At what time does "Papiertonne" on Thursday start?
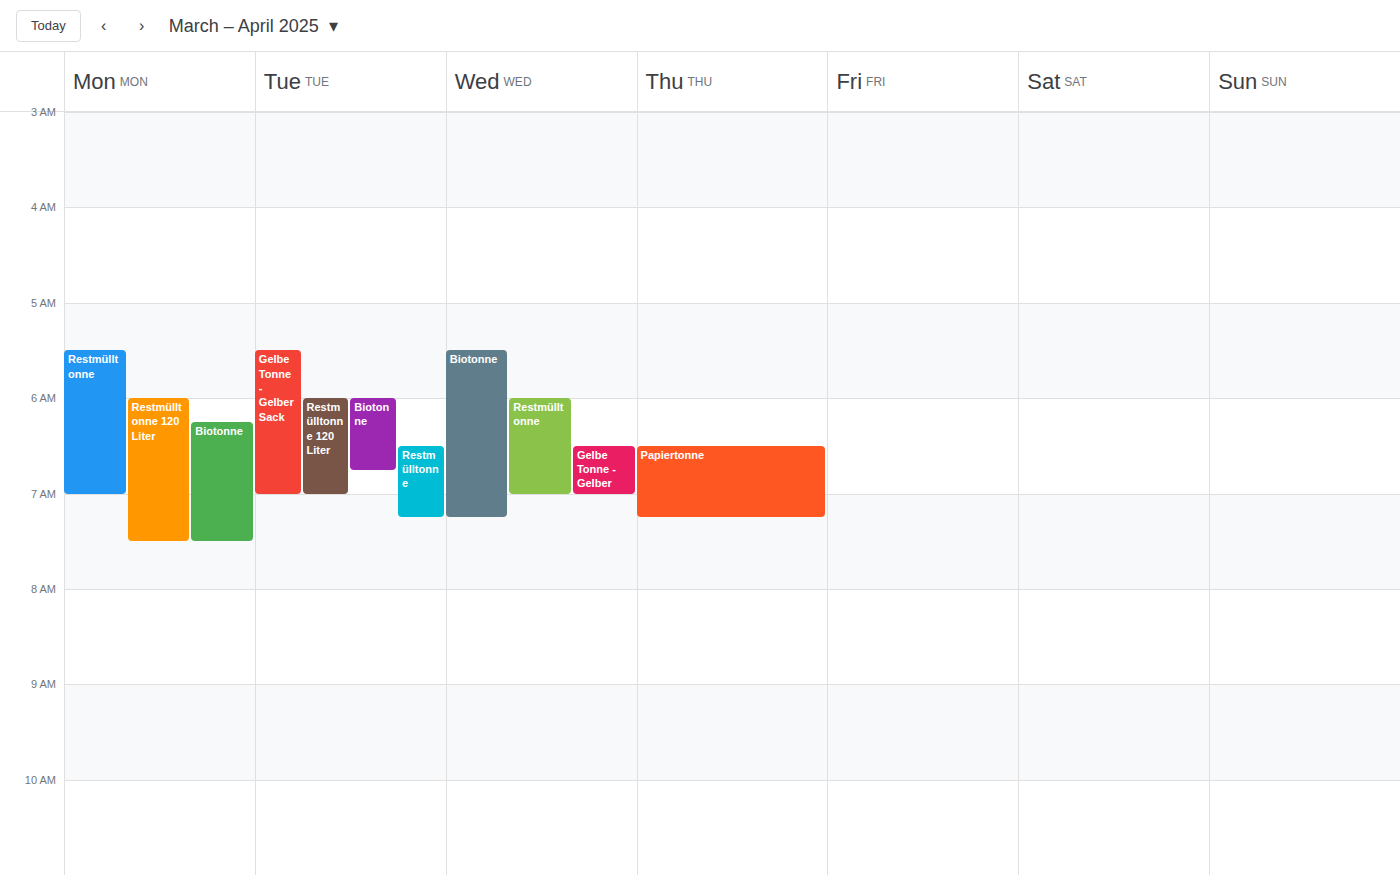
6:30 AM